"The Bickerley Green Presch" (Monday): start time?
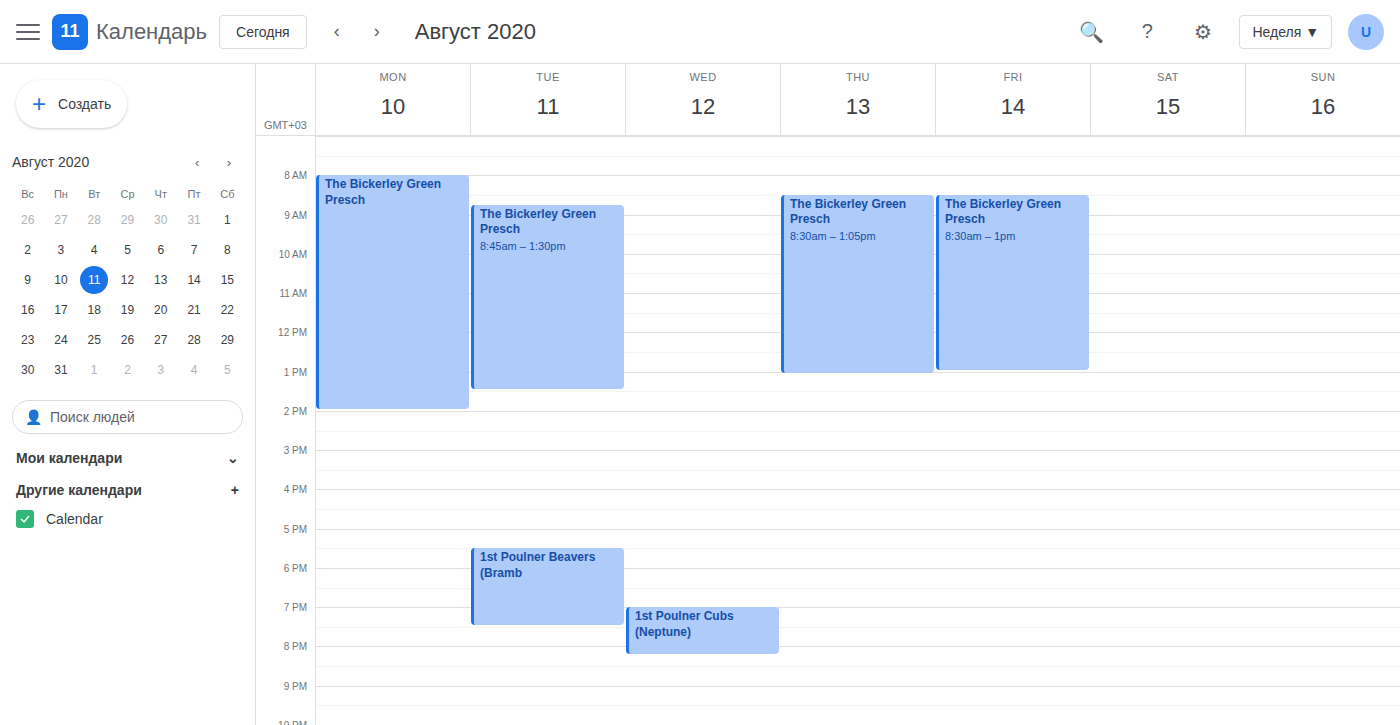
8:00 AM